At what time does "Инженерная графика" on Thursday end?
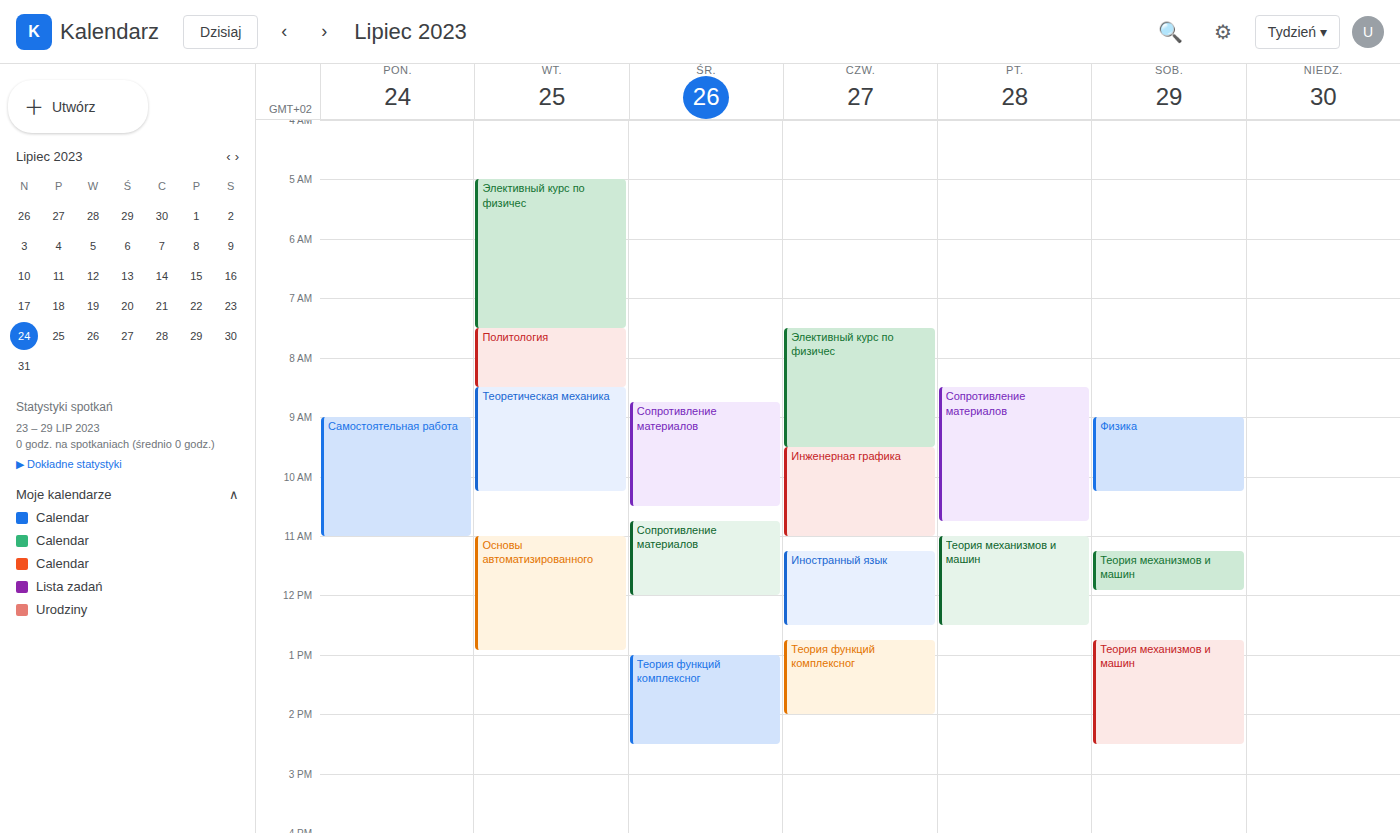
11:00 AM